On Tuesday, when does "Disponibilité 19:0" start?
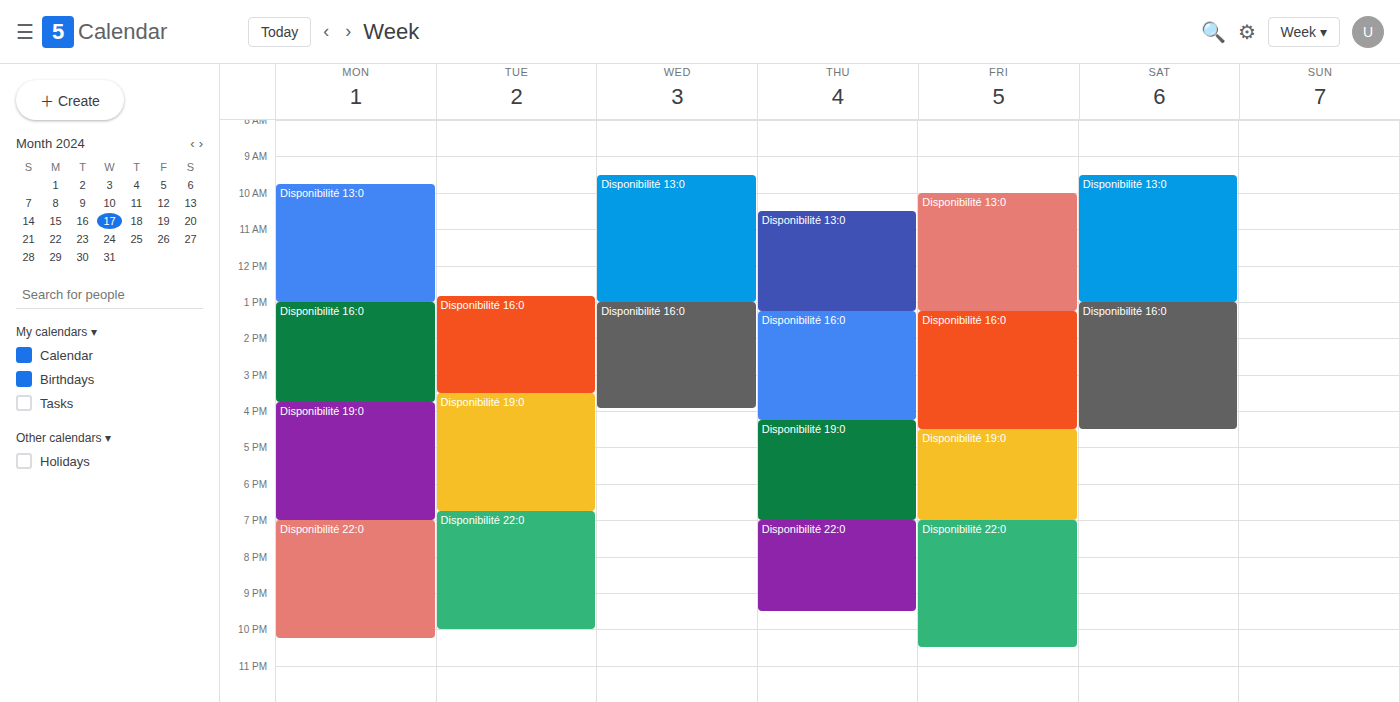
3:30 PM